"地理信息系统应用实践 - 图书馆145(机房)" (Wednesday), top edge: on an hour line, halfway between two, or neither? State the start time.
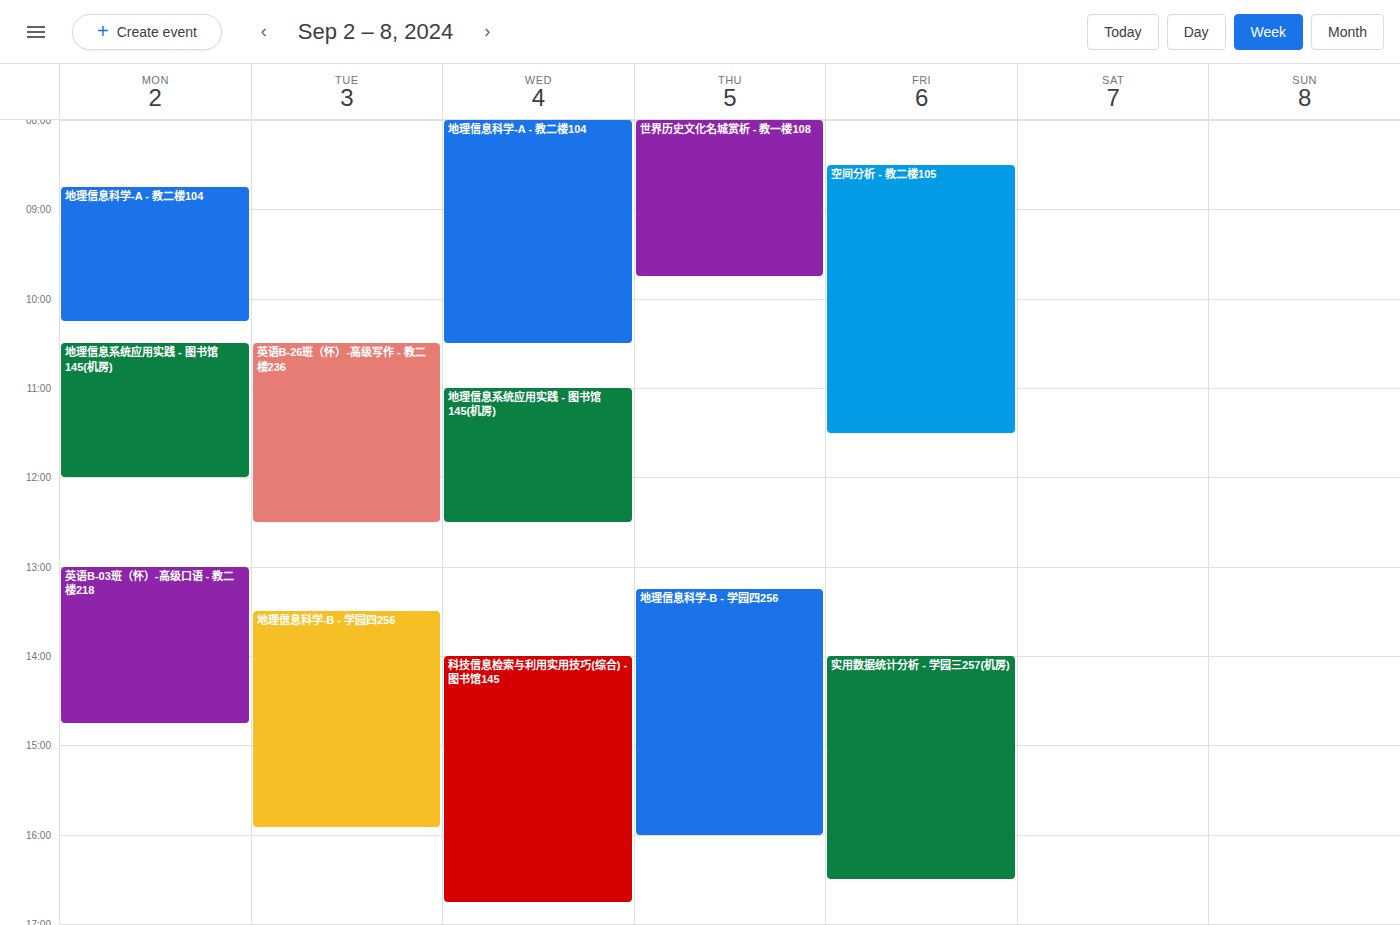
11:00 AM -- exactly on the 11 AM line.